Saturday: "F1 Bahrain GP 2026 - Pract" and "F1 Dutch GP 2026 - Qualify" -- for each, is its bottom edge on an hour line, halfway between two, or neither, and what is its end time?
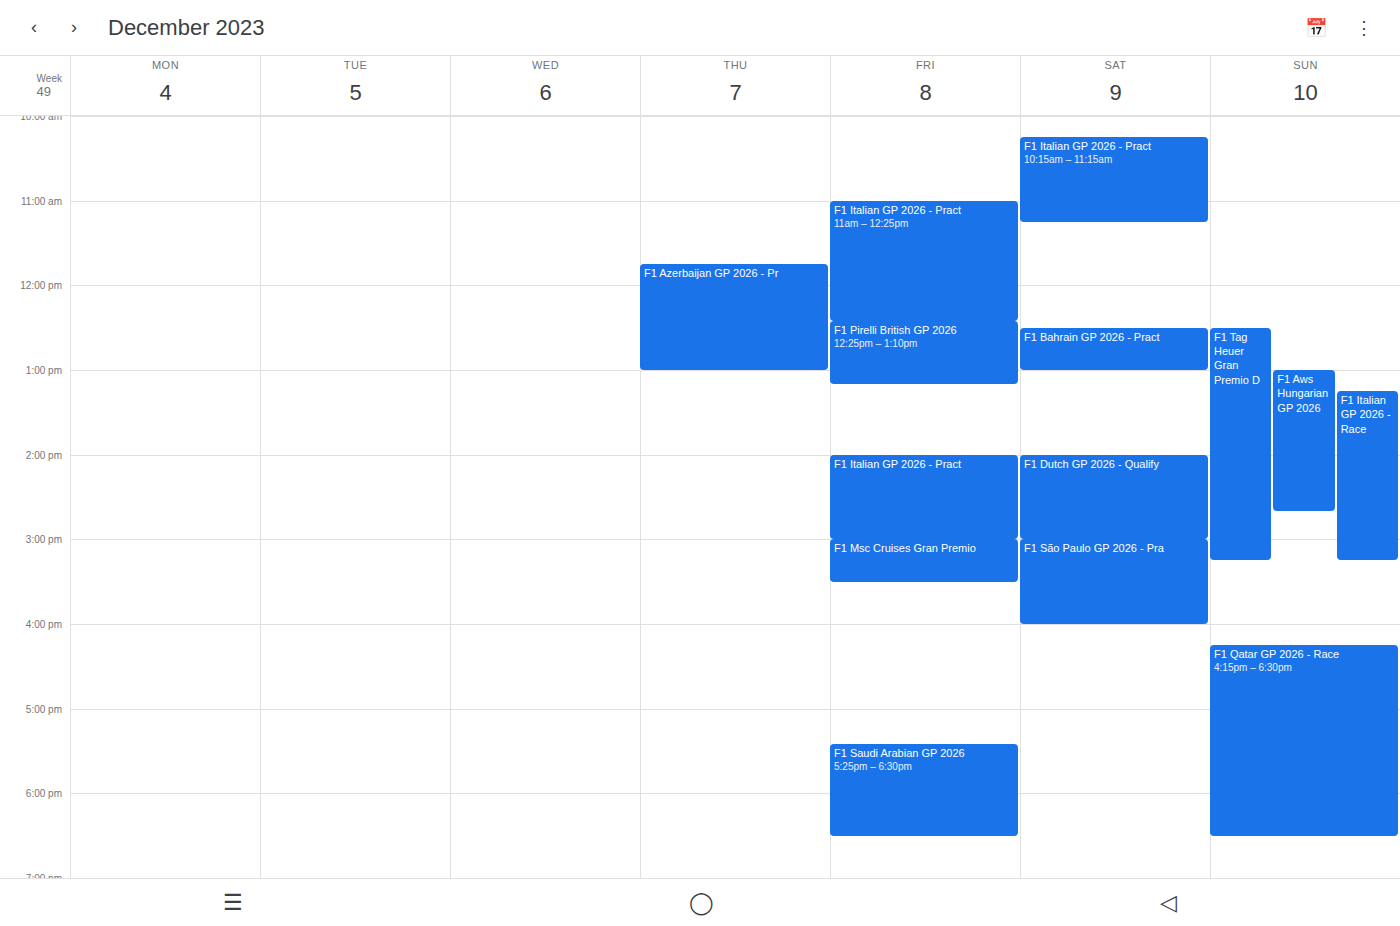
"F1 Bahrain GP 2026 - Pract": 13:00, exactly on the 13:00 line. "F1 Dutch GP 2026 - Qualify": 15:00, exactly on the 15:00 line.